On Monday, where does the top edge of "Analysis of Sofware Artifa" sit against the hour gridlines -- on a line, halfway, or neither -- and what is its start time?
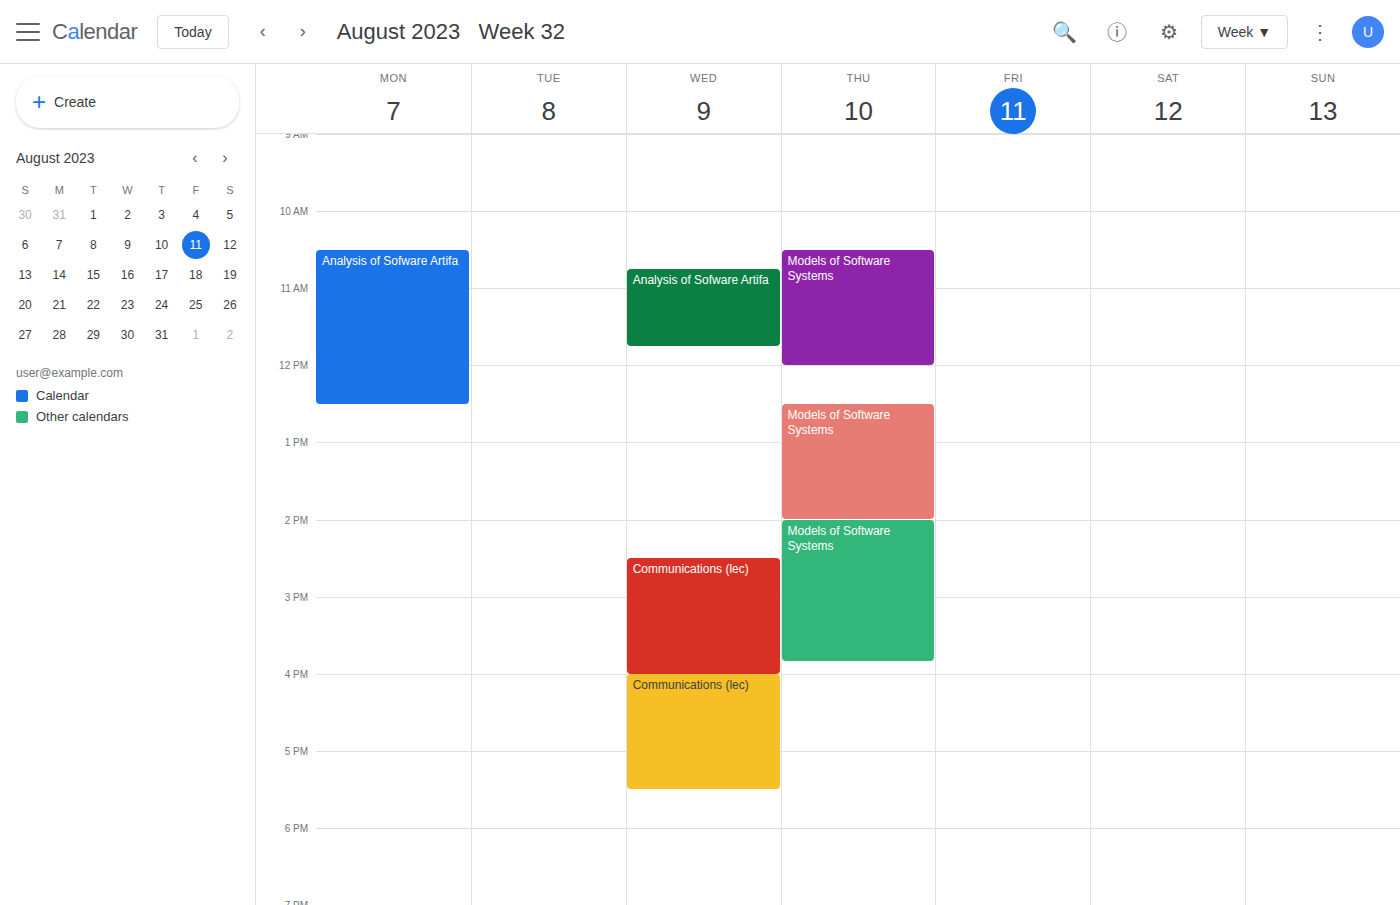
10:30 AM -- halfway between the 10 AM and 11 AM lines.